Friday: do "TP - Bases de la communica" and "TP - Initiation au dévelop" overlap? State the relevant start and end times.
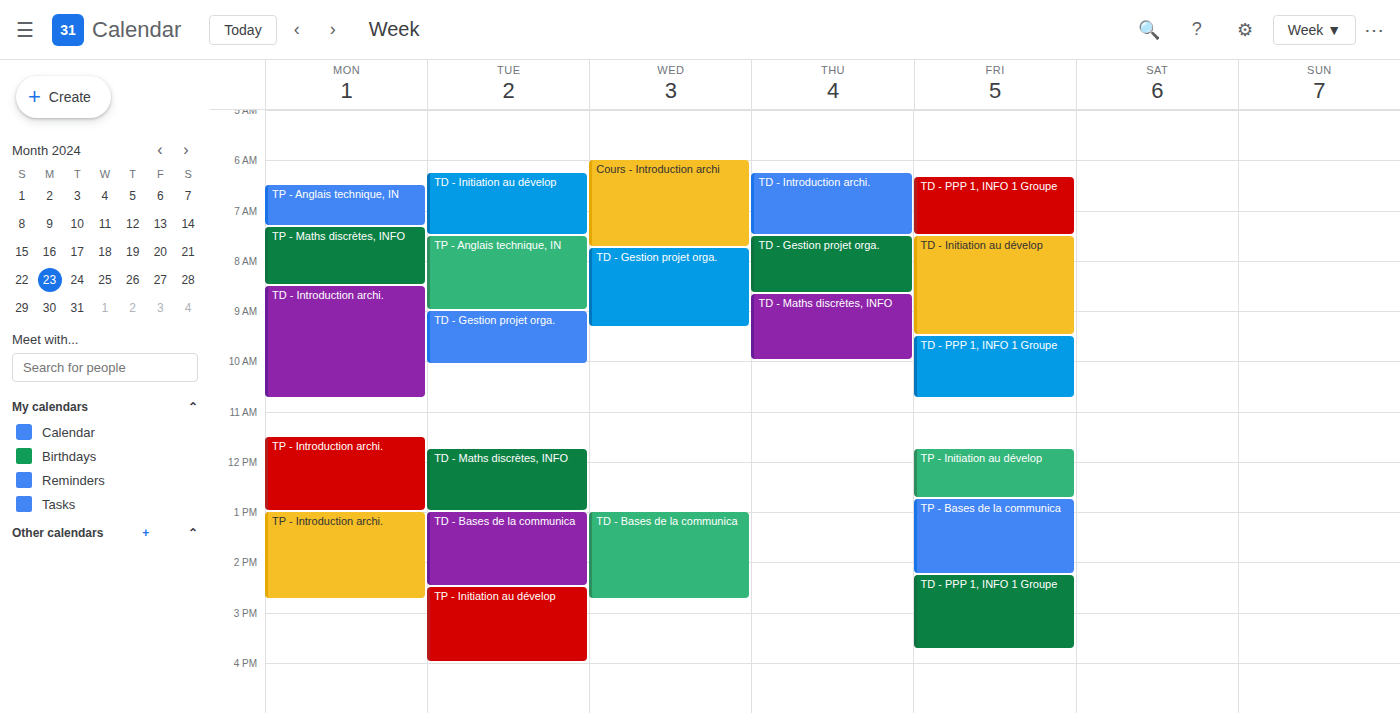
"TP - Initiation au dévelop" ends at 12:45 PM, exactly when "TP - Bases de la communica" starts -- they touch but do not overlap.